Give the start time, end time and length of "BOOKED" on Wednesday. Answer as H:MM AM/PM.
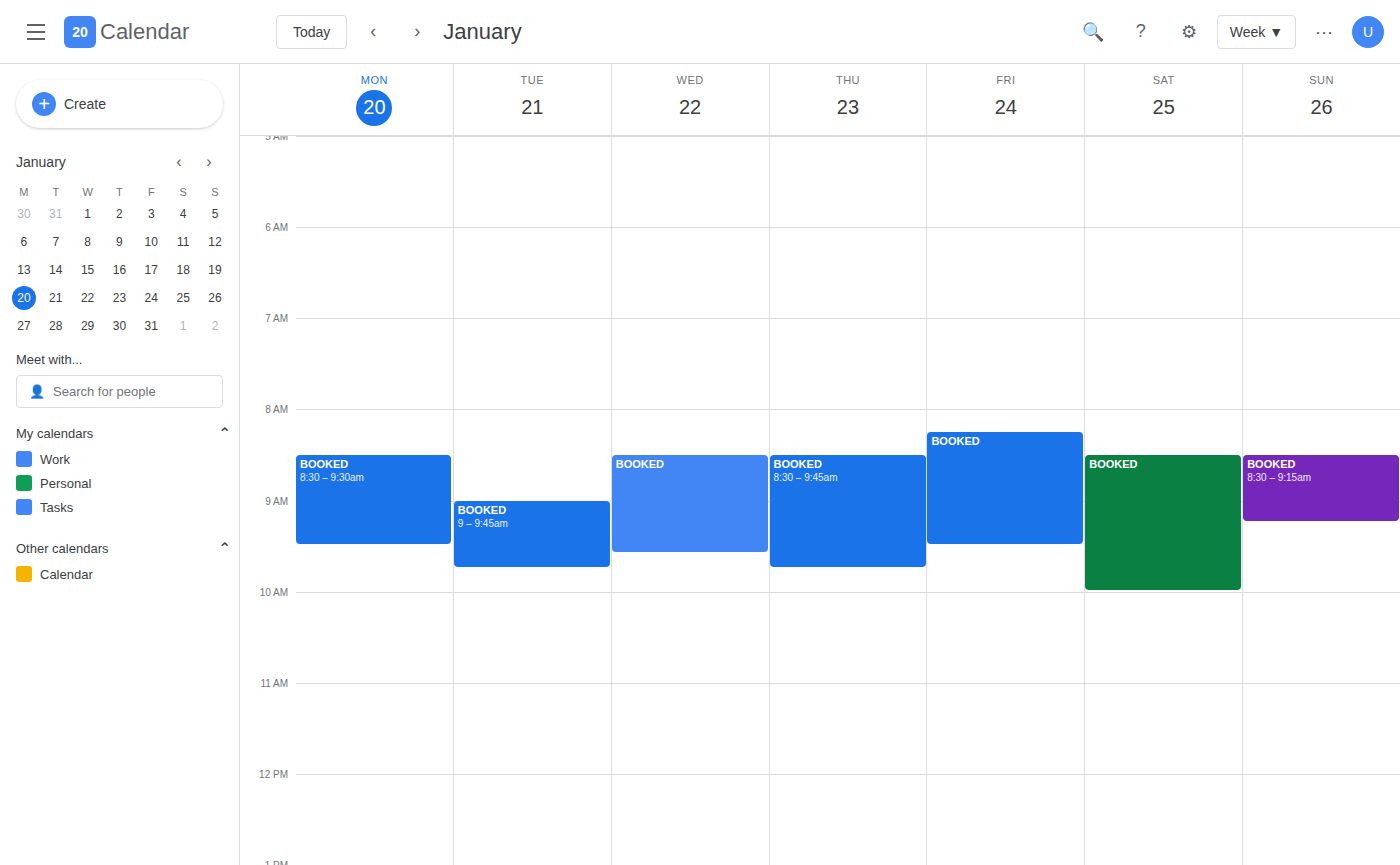
8:30 AM to 9:35 AM, 1 hour 5 minutes